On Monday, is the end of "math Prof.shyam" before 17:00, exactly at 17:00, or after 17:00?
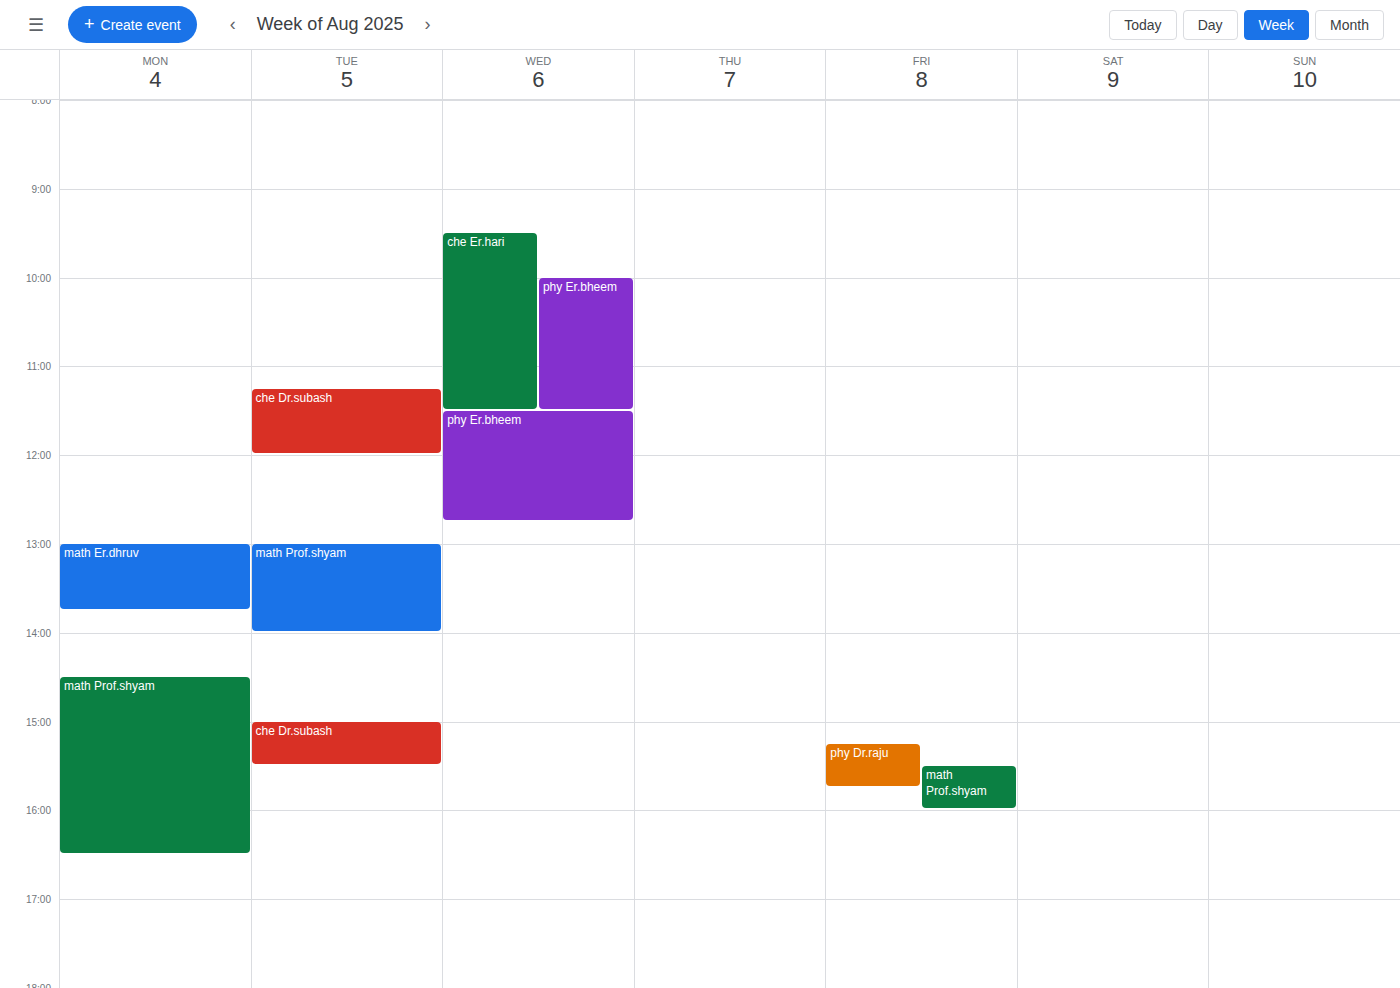
16:30 -- before 17:00, 30 minutes above the 17:00 line.